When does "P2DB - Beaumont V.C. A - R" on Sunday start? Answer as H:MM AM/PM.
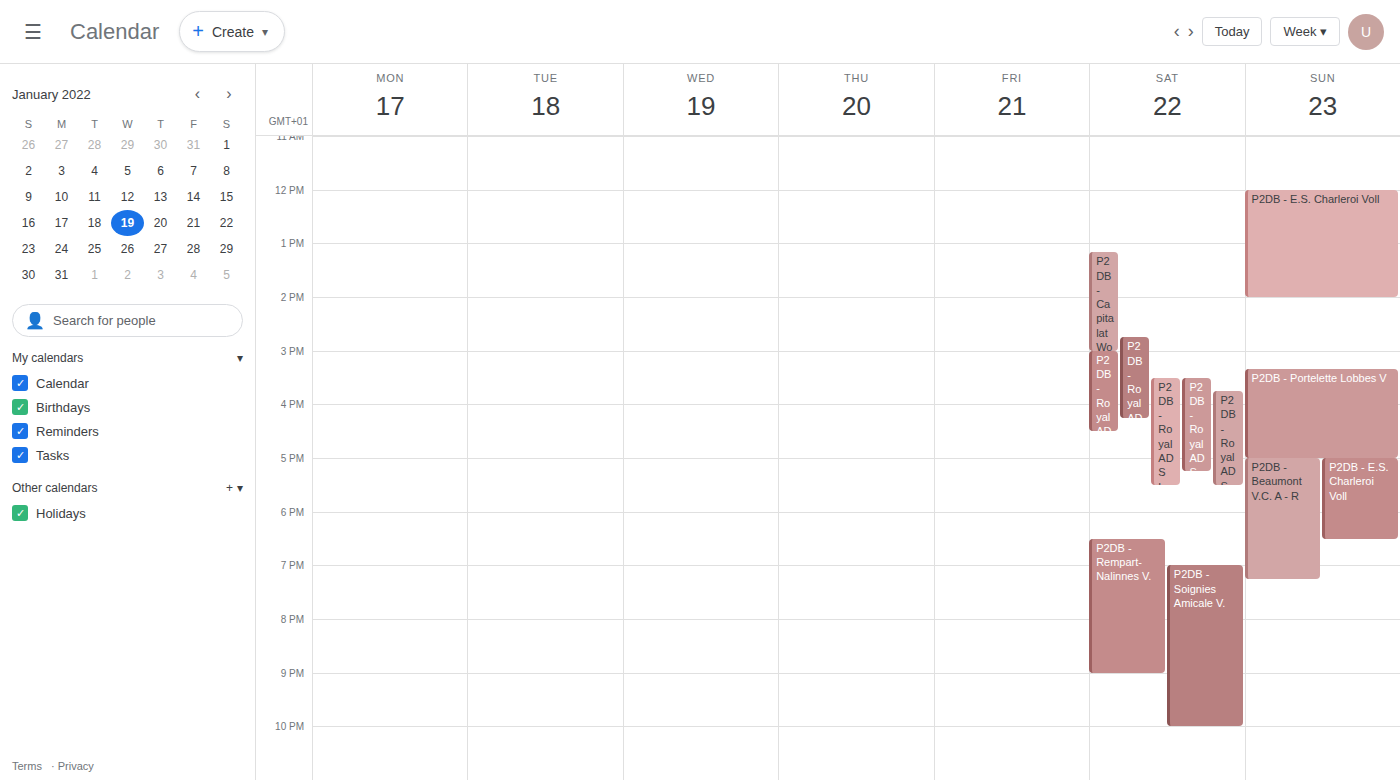
5:00 PM